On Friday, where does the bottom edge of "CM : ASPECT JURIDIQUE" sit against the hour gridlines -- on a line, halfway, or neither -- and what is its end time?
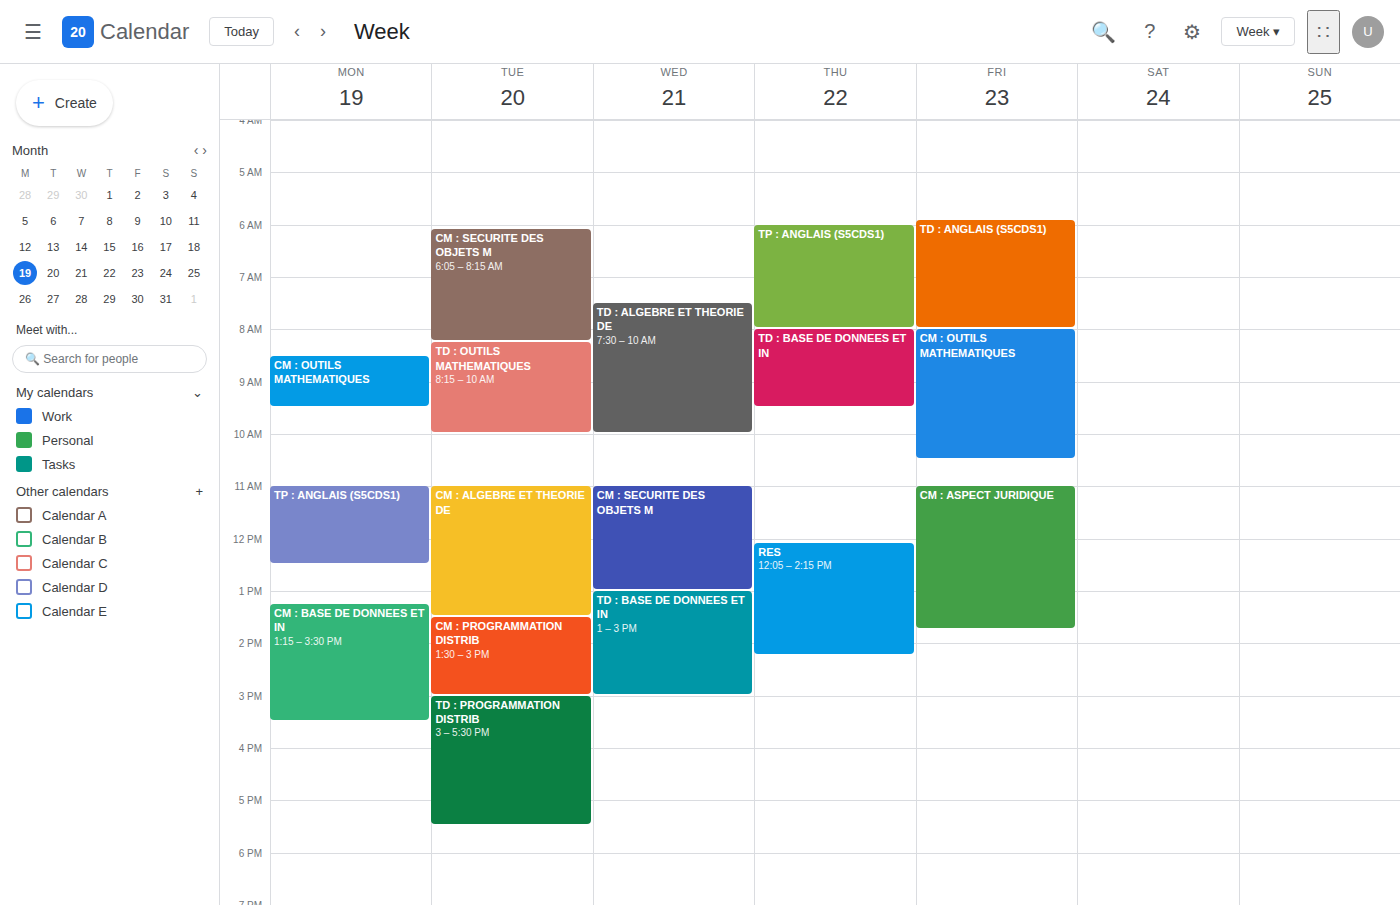
1:45 PM -- neither: three quarters of the way from the 1 PM line to the 2 PM line.